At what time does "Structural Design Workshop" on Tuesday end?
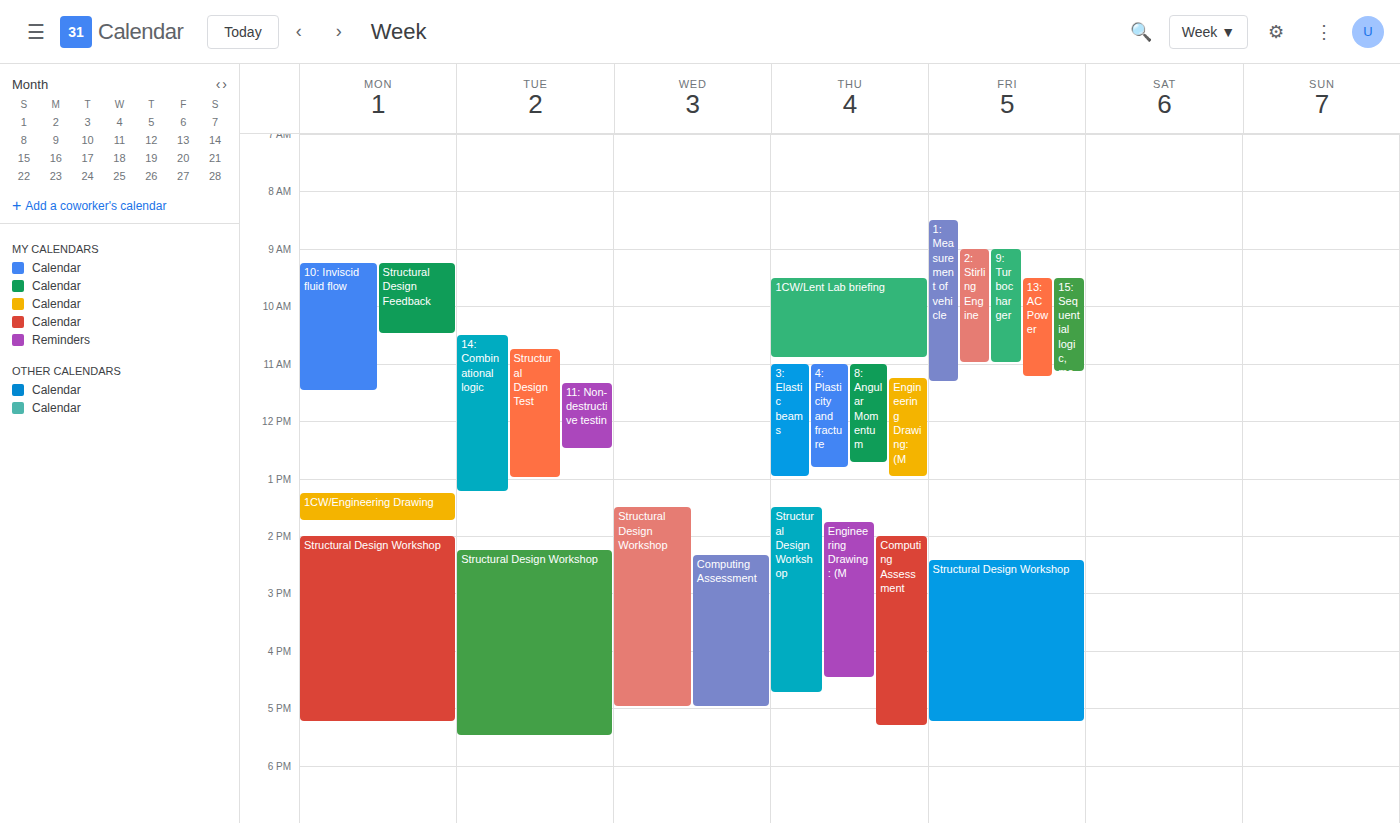
5:30 PM